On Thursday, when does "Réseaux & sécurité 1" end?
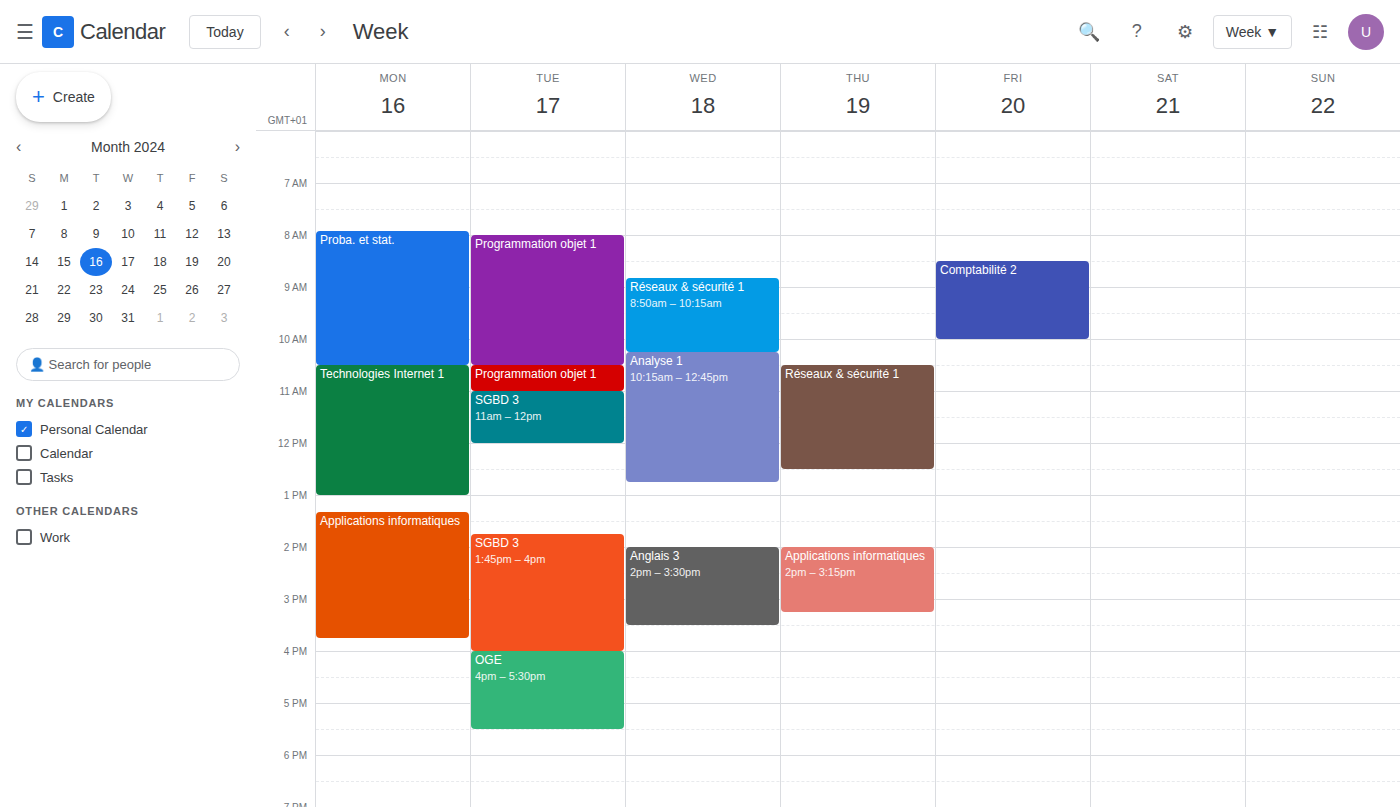
12:30